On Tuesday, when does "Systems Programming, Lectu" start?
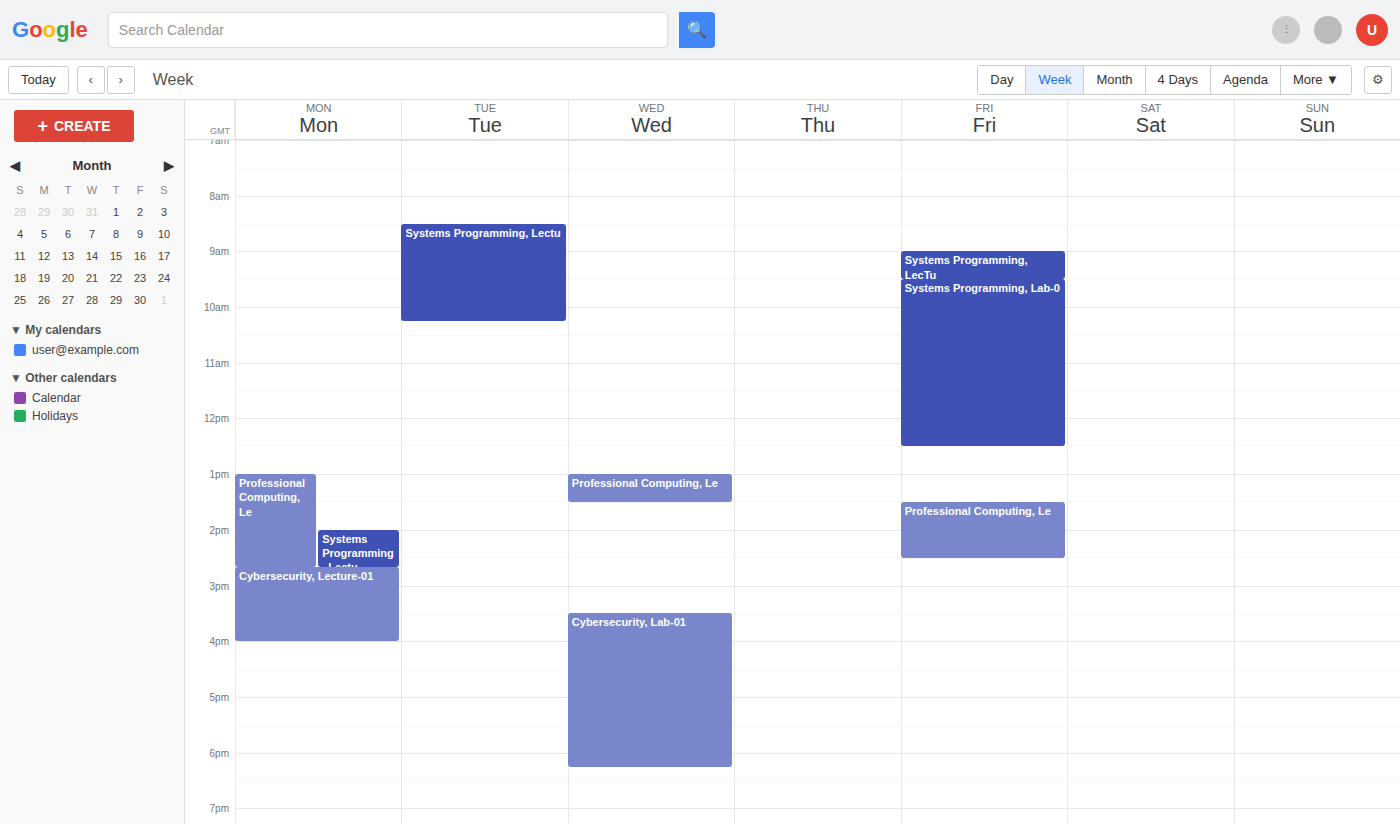
08:30